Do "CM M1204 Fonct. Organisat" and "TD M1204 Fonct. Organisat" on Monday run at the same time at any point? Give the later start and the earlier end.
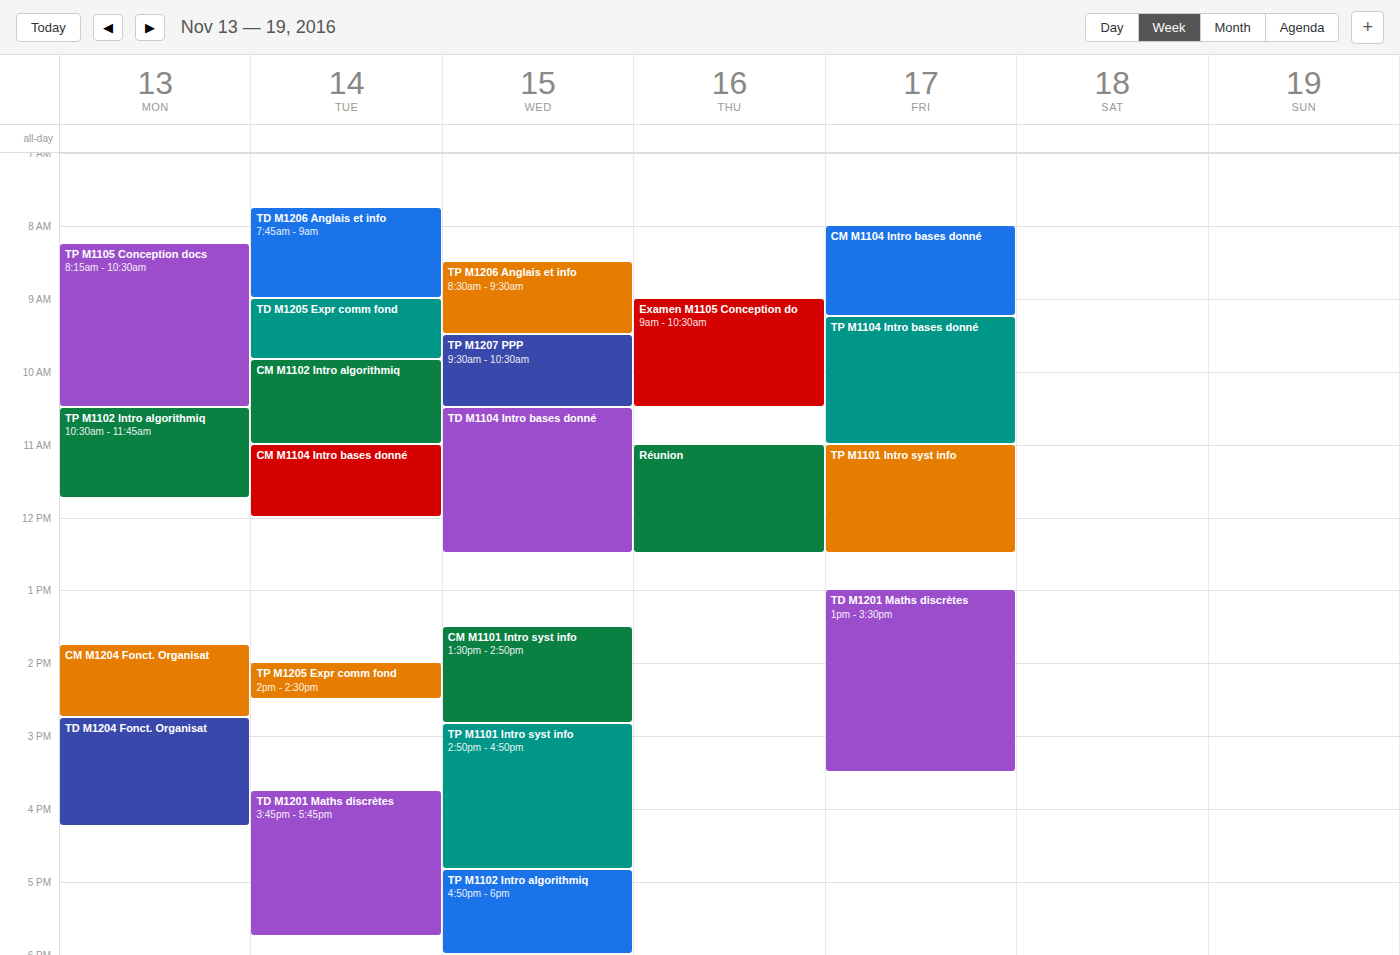
"CM M1204 Fonct. Organisat" ends at 2:45 PM, exactly when "TD M1204 Fonct. Organisat" starts -- they touch but do not overlap.